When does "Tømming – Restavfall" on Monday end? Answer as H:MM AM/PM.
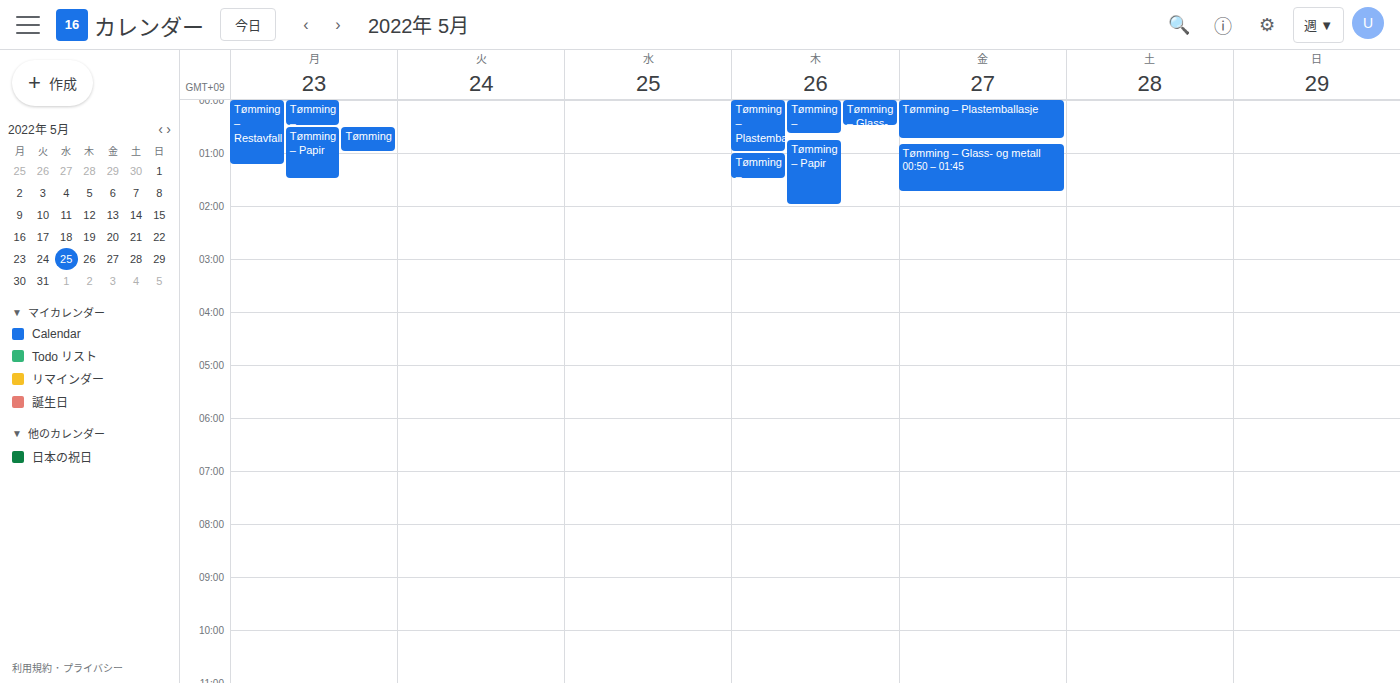
1:15 AM